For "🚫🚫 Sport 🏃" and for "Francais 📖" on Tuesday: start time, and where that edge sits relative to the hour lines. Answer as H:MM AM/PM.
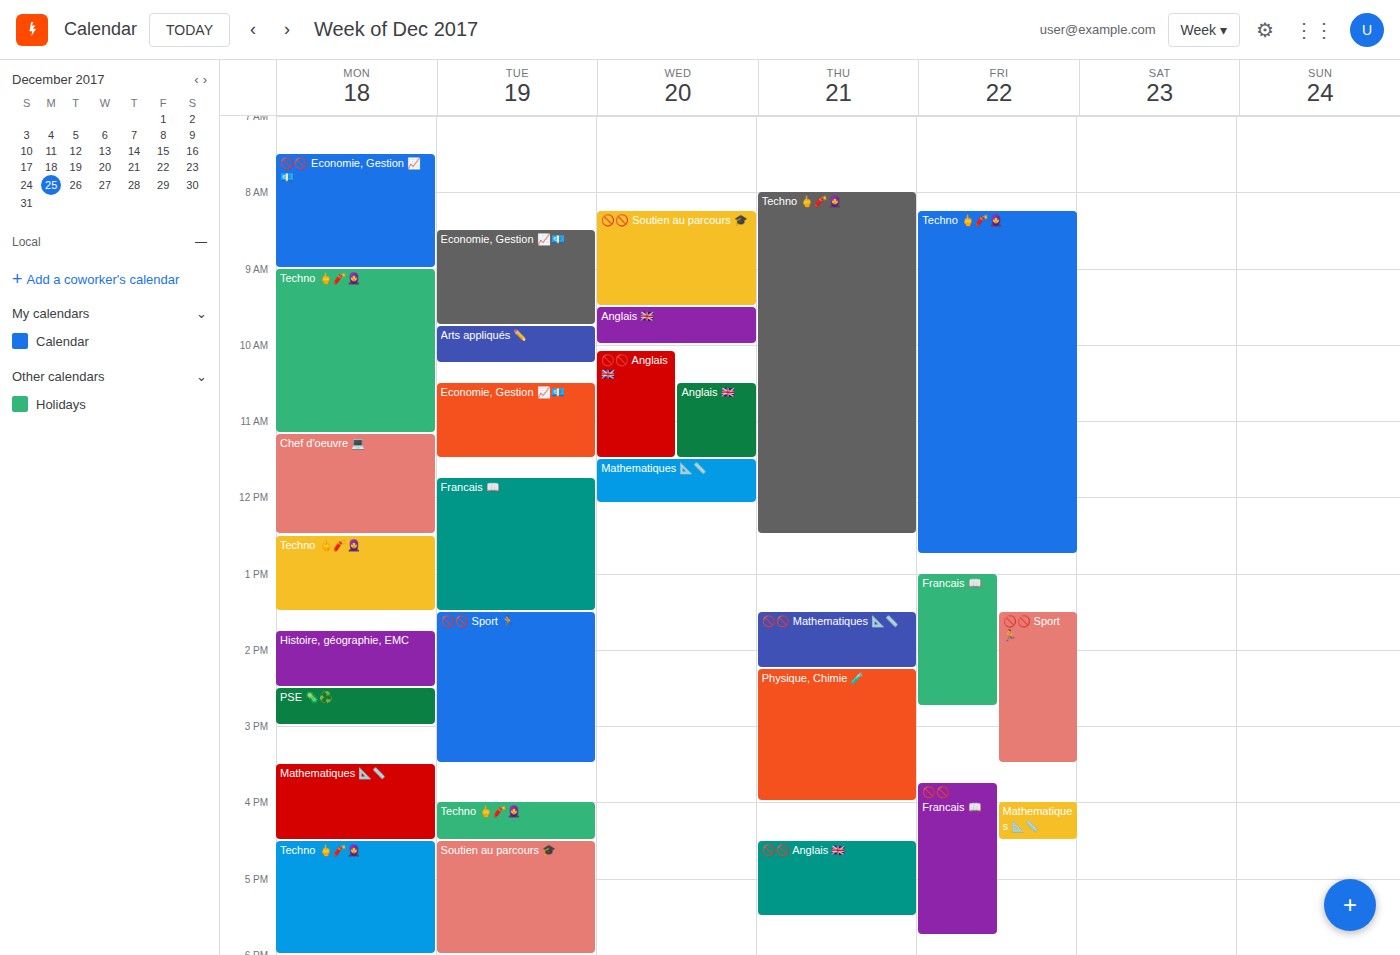
"🚫🚫 Sport 🏃": 1:30 PM, halfway between the 1 PM and 2 PM lines. "Francais 📖": 11:45 AM, neither: three quarters of the way from the 11 AM line to the 12 PM line.